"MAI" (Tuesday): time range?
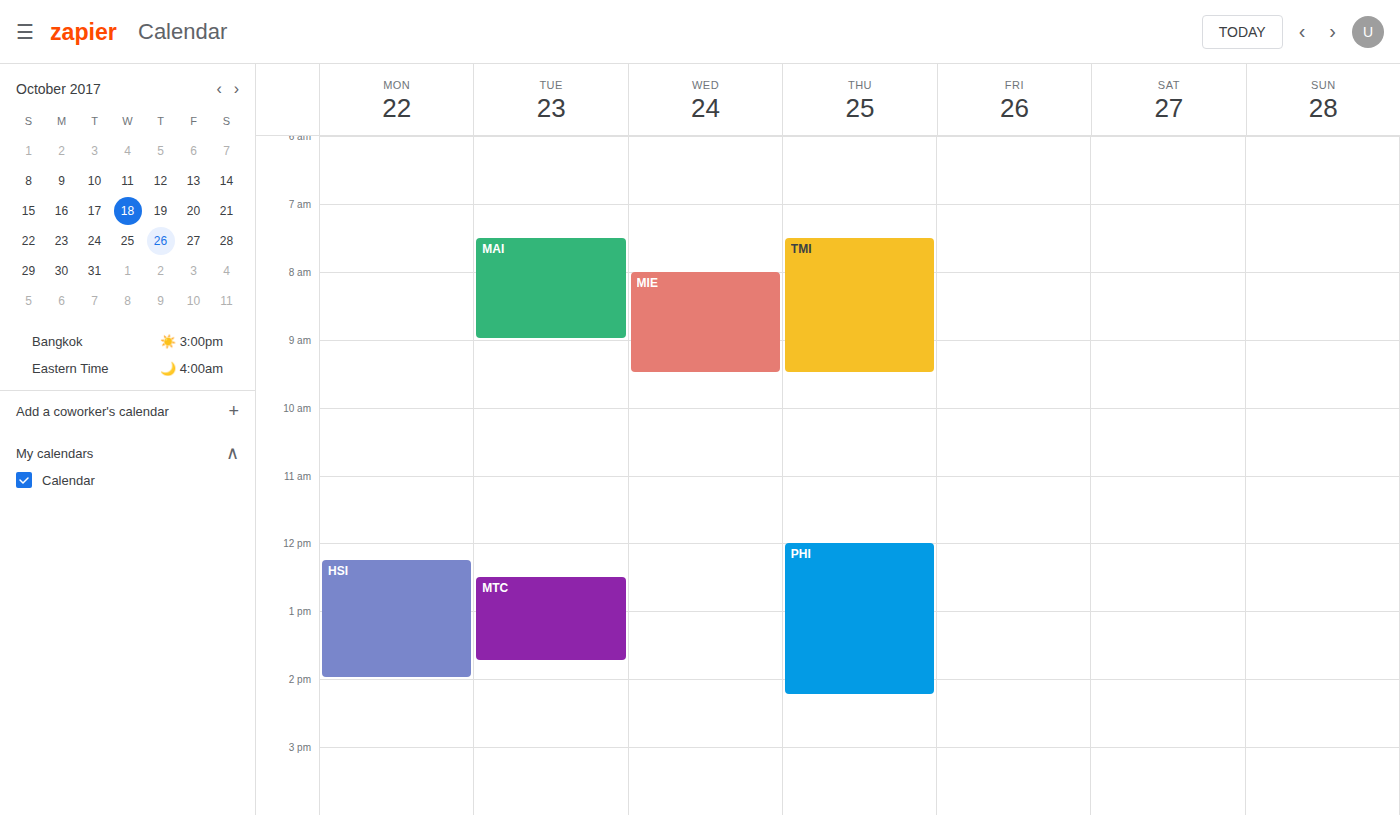
7:30 AM to 9:00 AM